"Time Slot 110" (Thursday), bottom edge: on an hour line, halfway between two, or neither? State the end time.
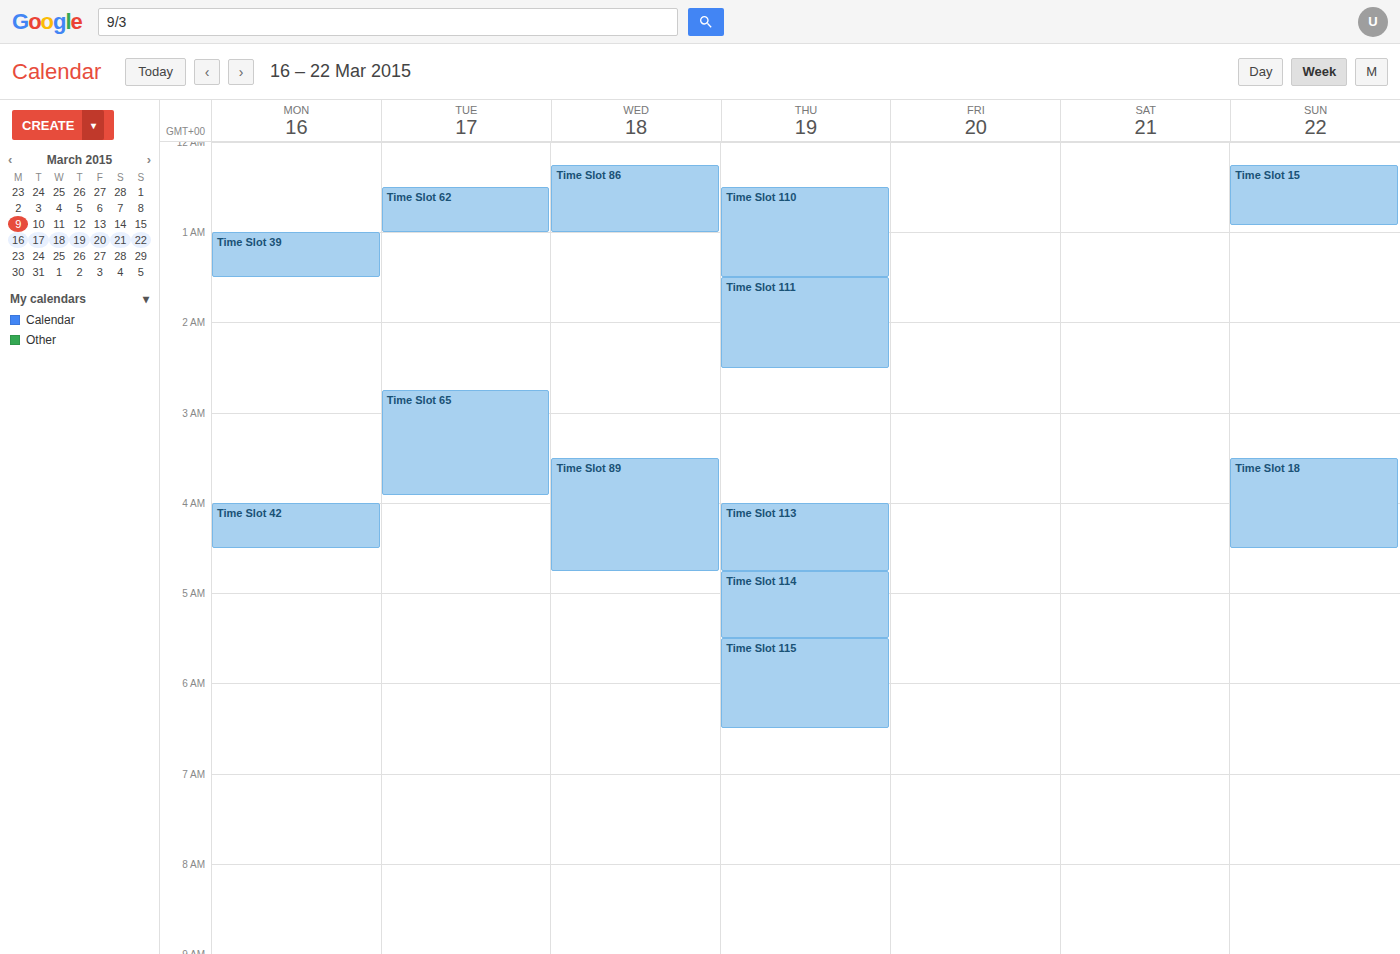
1:30 AM -- halfway between the 1 AM and 2 AM lines.